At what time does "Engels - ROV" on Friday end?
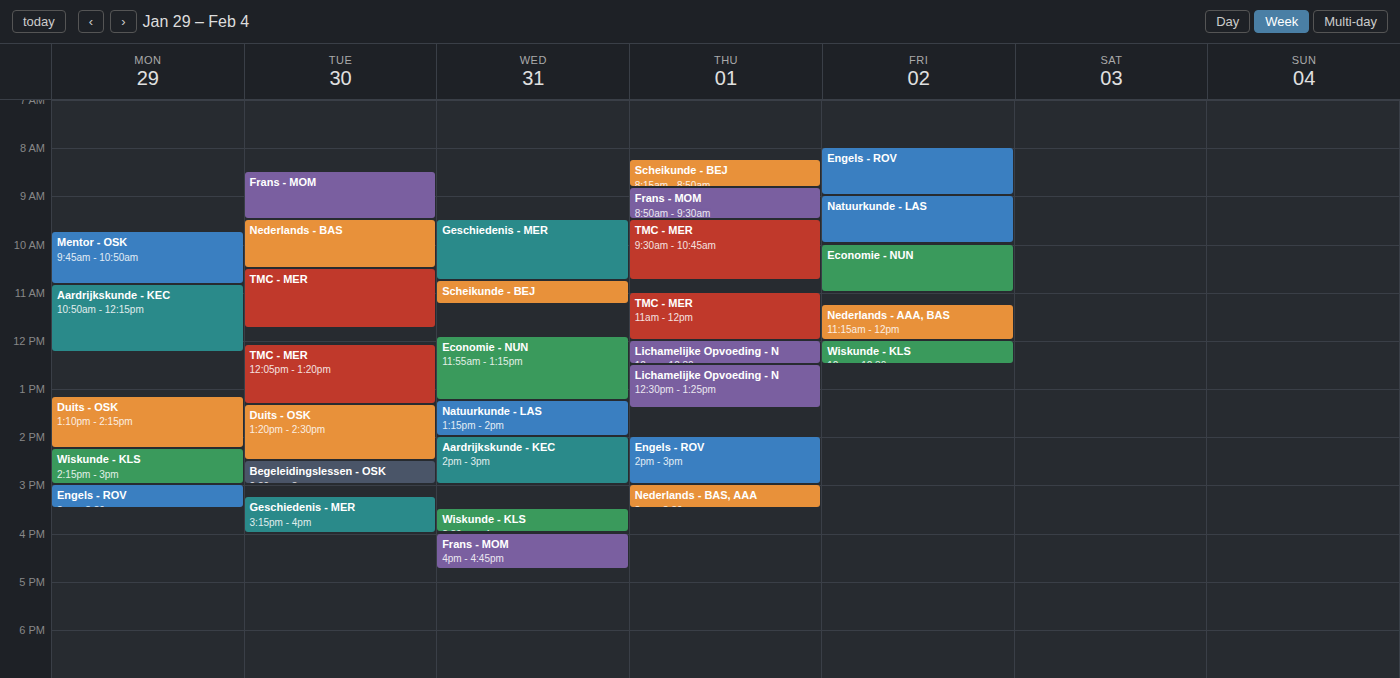
9:00 AM